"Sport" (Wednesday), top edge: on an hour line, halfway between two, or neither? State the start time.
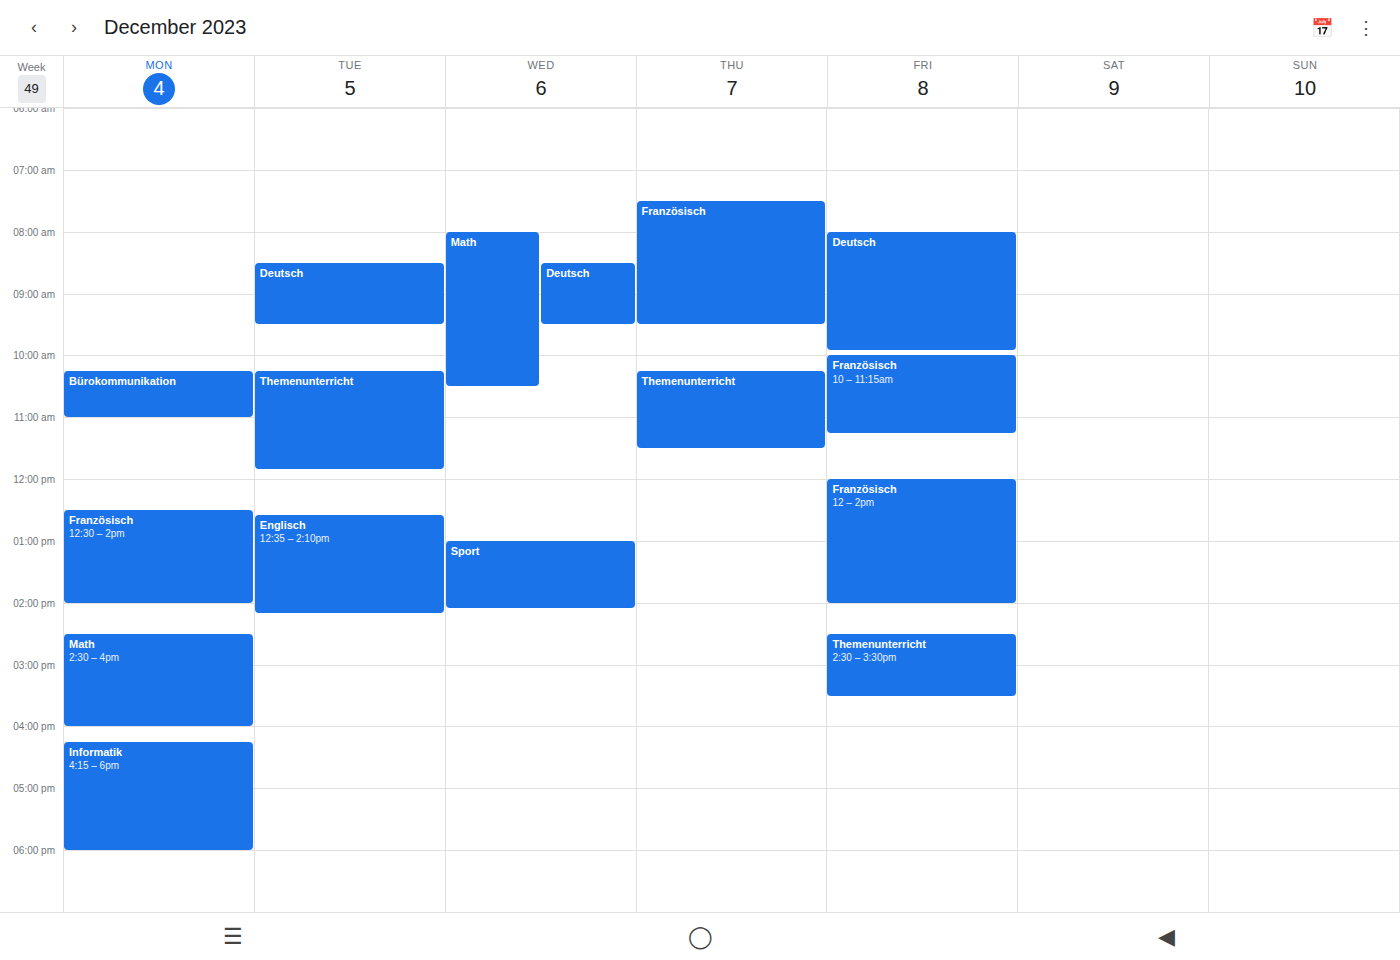
1:00 PM -- exactly on the 1 PM line.